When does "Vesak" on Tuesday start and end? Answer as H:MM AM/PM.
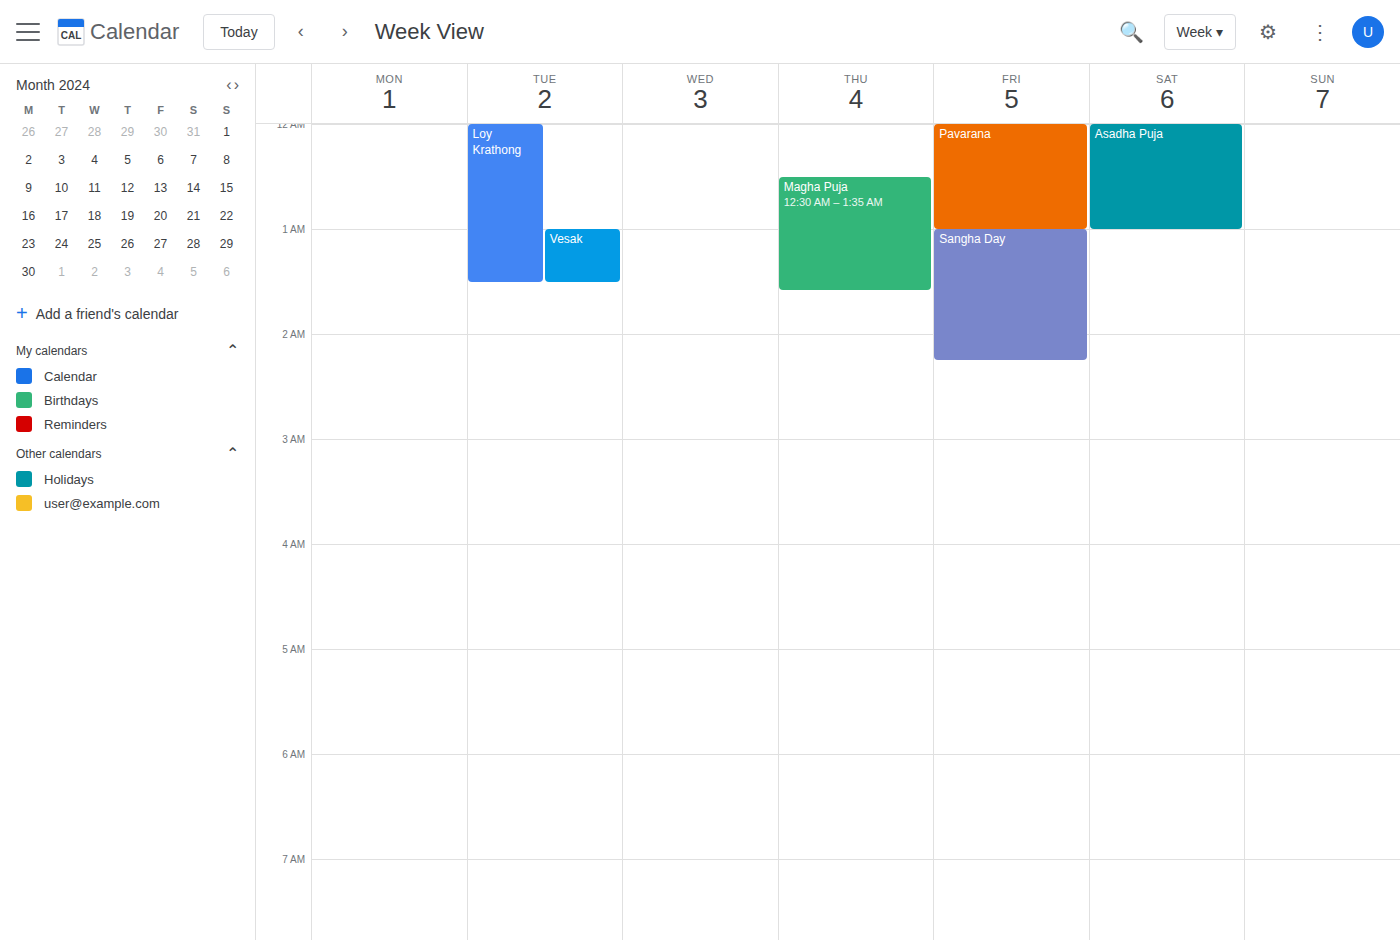
1:00 AM to 1:30 AM